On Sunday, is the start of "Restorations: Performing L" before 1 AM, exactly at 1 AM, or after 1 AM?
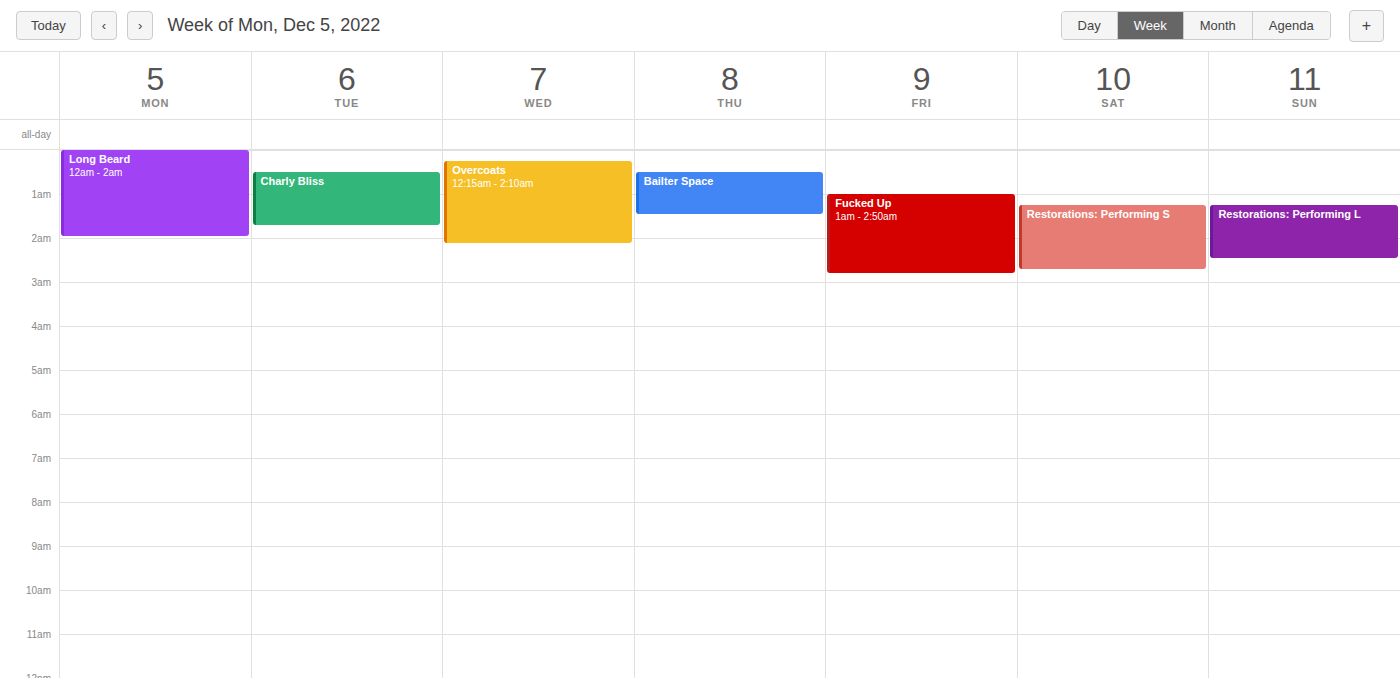
1:15 AM -- after 1 AM, 15 minutes below the 1 AM line.